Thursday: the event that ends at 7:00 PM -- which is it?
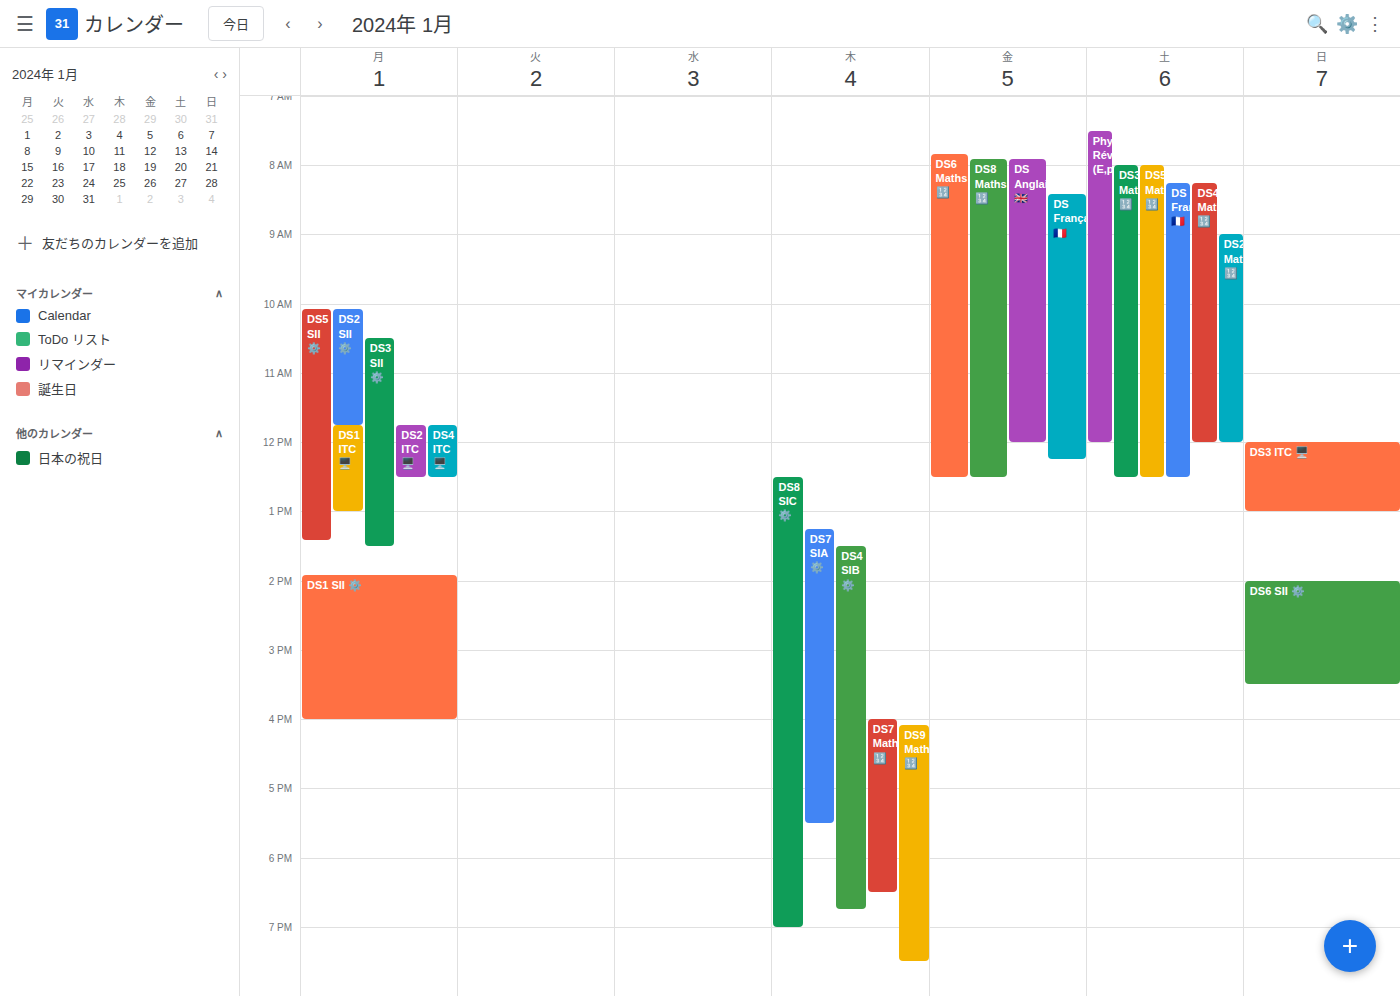
"DS8 SIC ⚙️"